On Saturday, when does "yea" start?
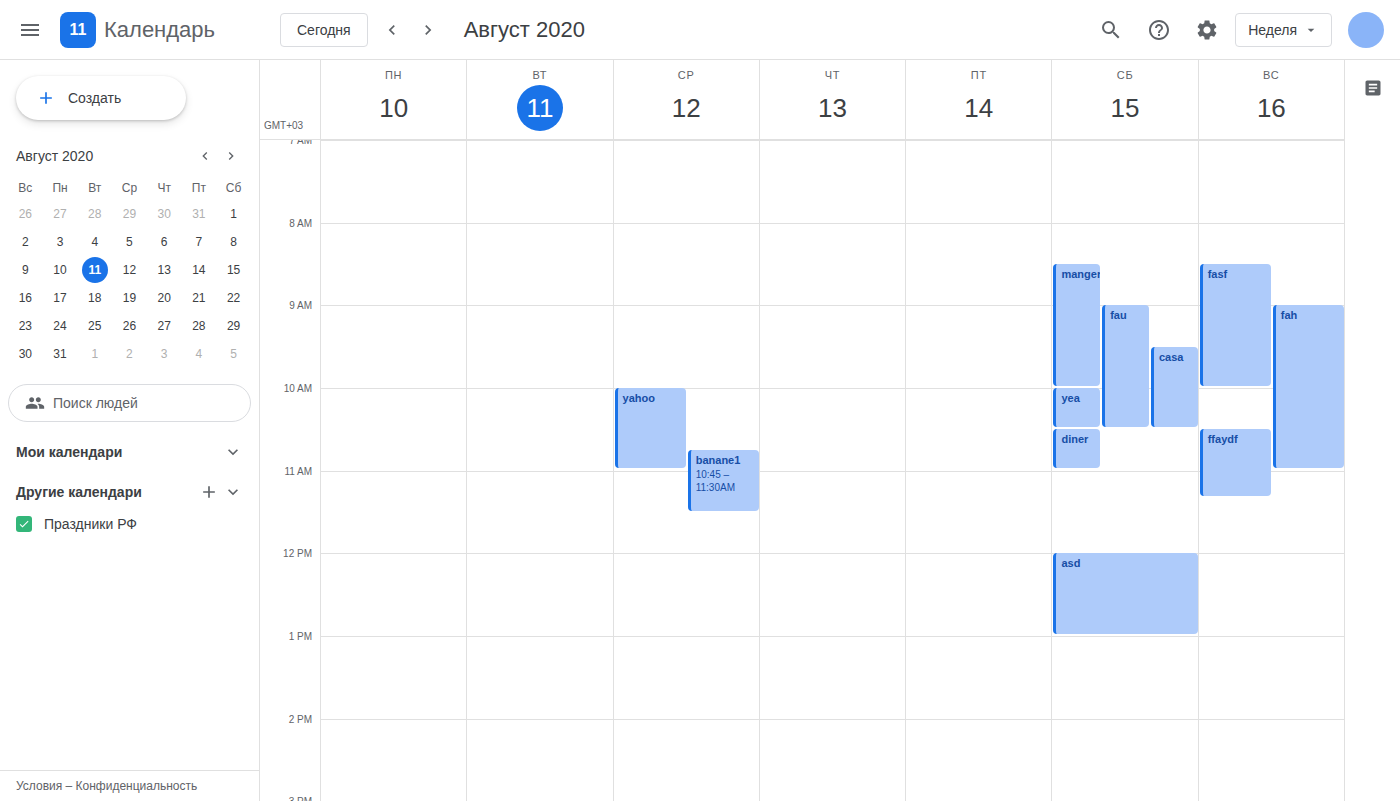
10:00 AM